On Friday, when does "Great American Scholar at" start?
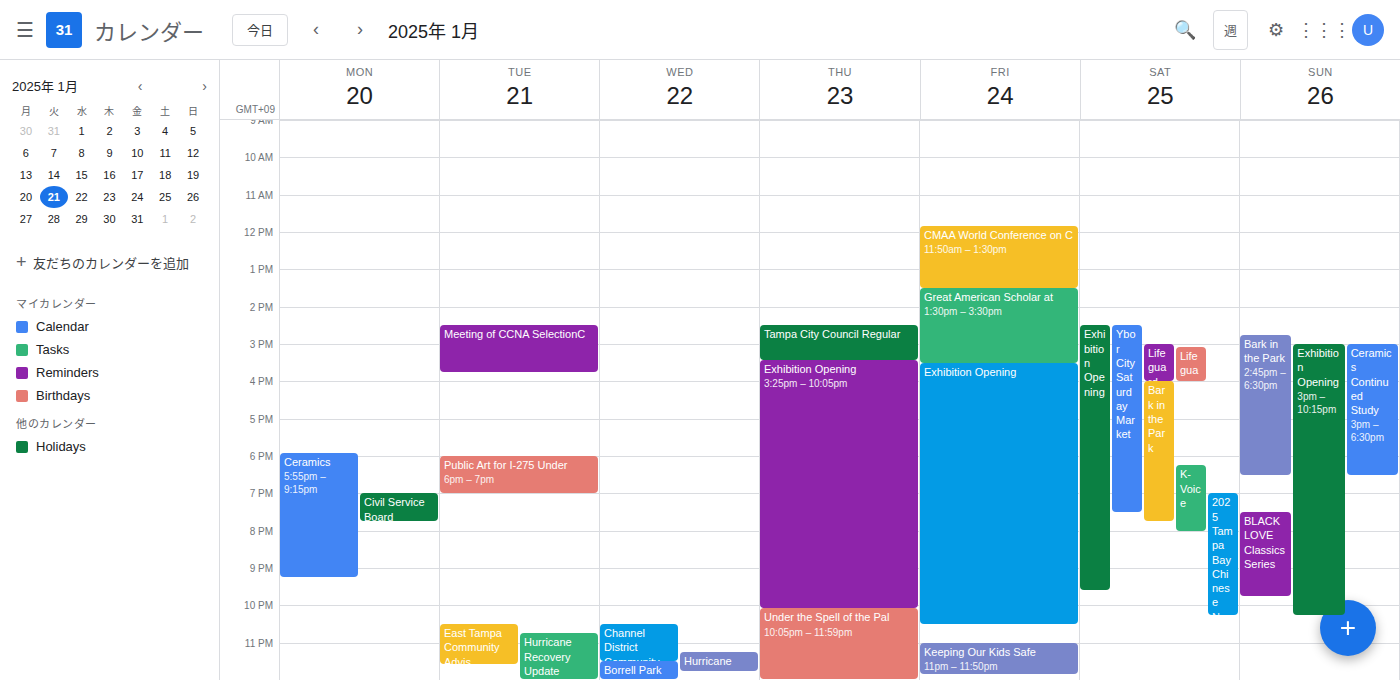
1:30 PM